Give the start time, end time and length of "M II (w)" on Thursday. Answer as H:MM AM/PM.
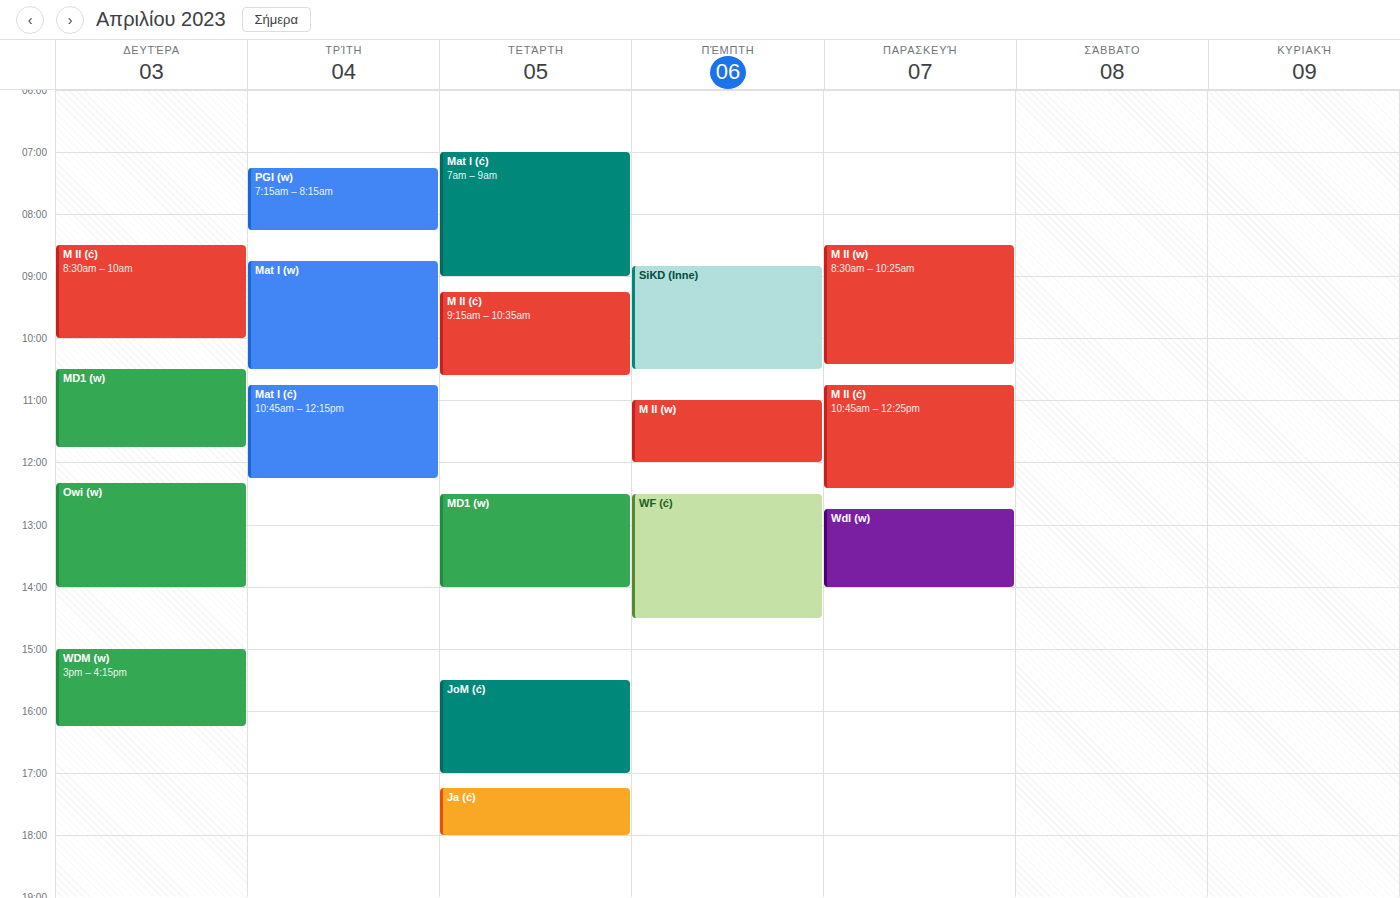
11:00 AM to 12:00 PM, 1 hour